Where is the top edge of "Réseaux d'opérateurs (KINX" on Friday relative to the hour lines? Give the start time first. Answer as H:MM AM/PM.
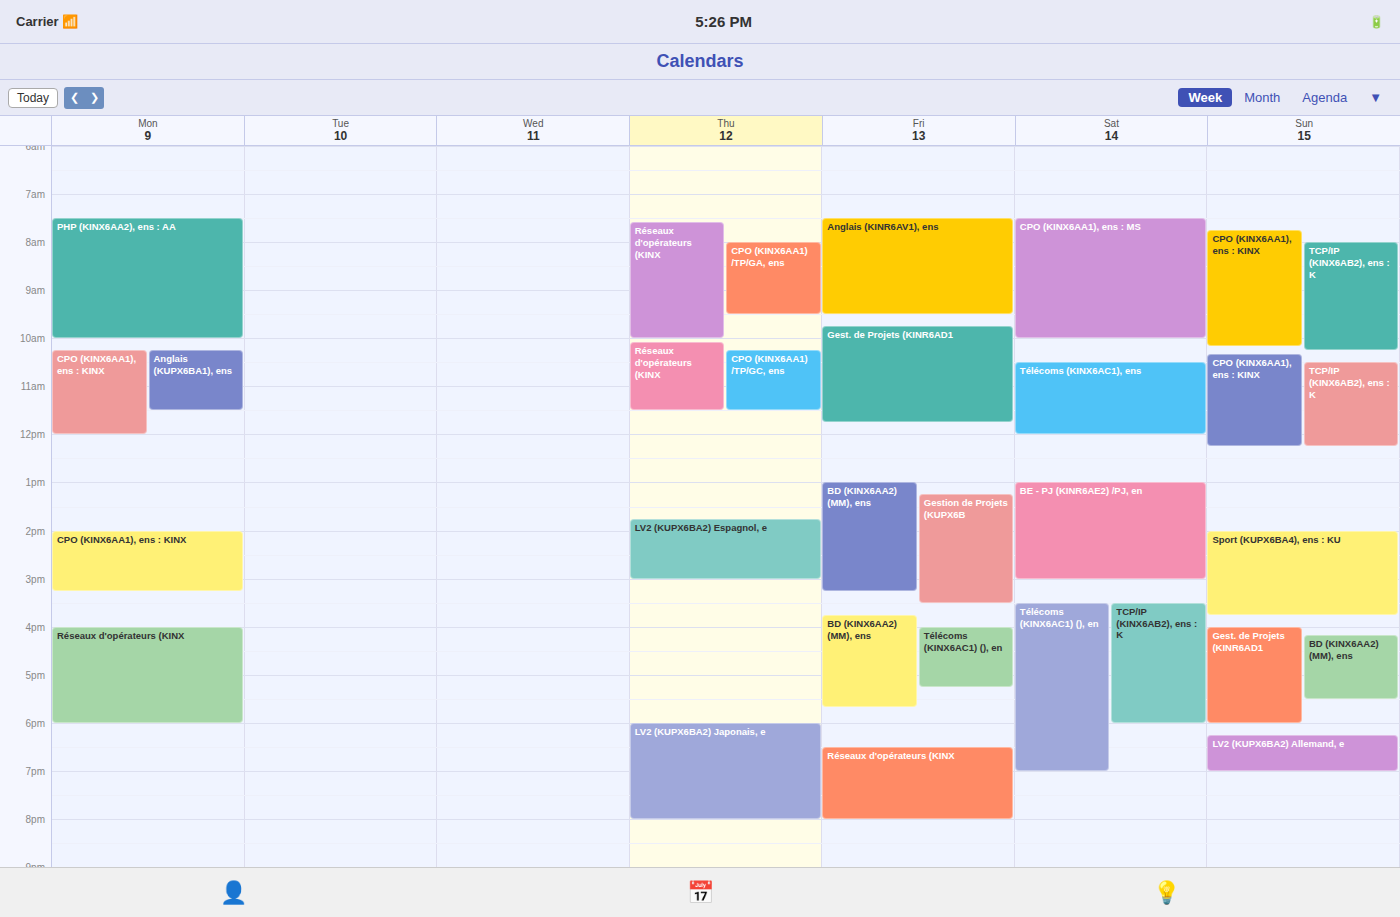
6:30 PM -- halfway between the 6 PM and 7 PM lines.